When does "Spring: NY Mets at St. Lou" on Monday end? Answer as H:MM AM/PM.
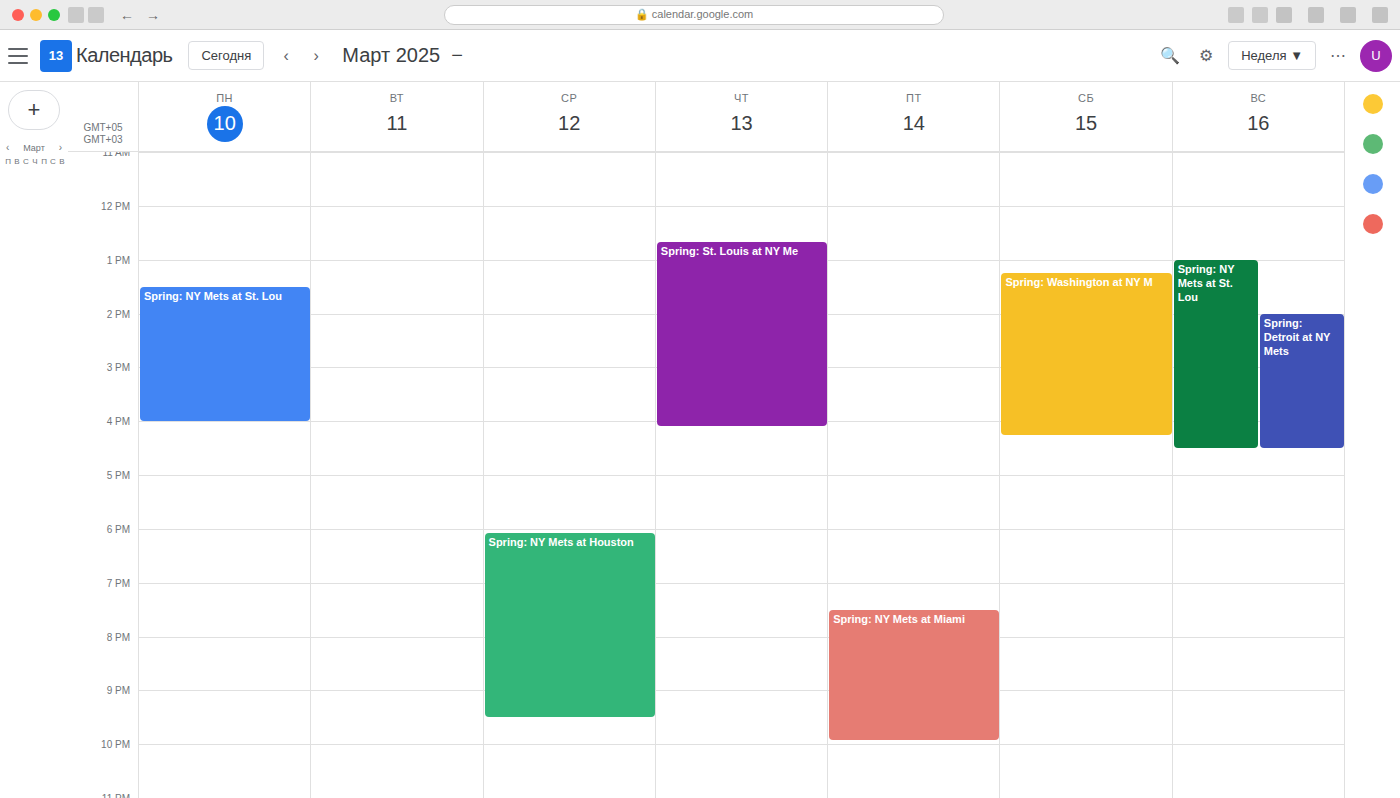
4:00 PM